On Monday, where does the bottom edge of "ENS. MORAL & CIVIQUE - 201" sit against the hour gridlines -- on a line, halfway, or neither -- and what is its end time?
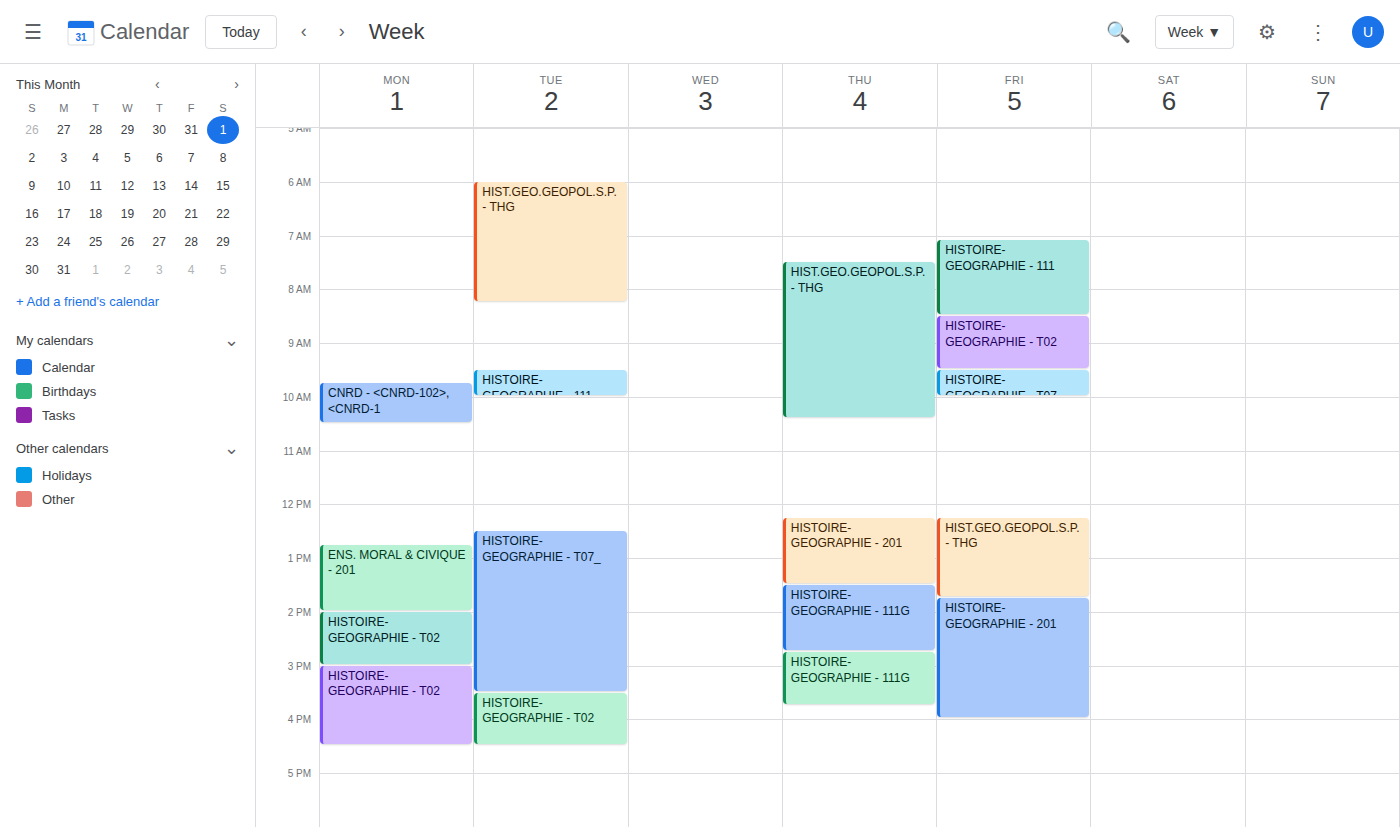
2:00 PM -- exactly on the 2 PM line.